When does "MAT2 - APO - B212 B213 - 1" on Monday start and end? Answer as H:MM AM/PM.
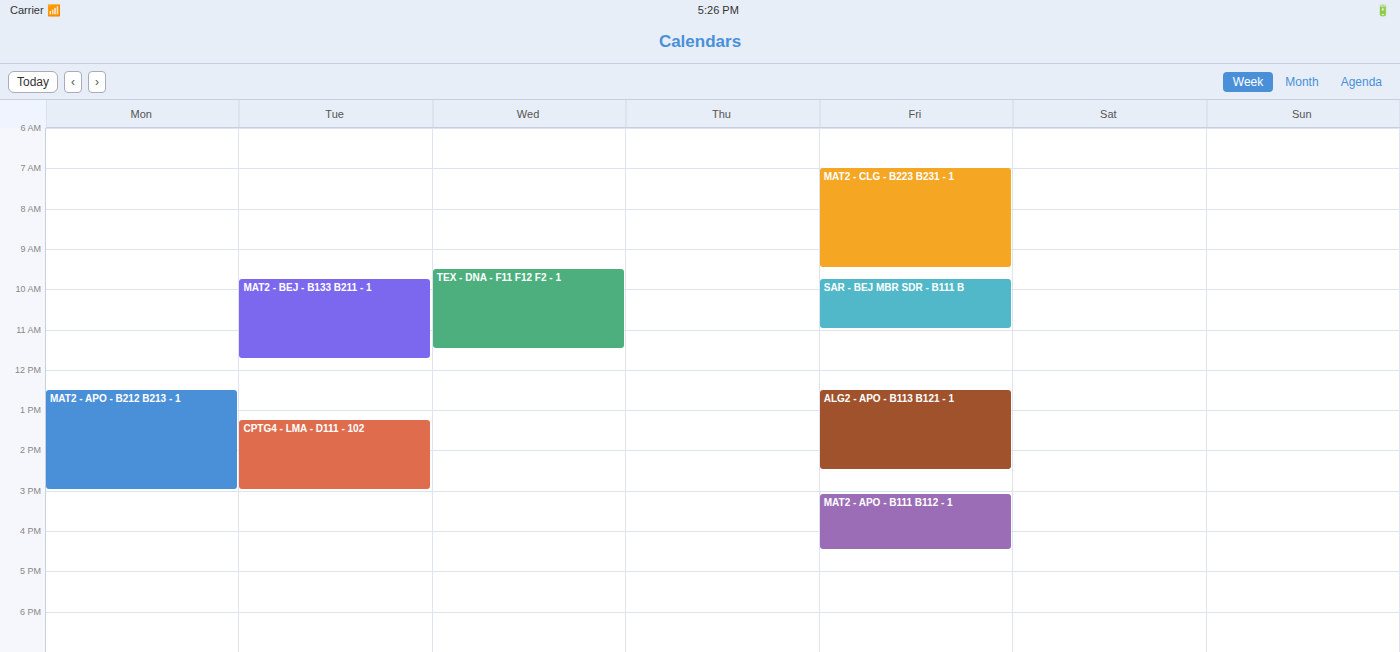
12:30 PM to 3:00 PM